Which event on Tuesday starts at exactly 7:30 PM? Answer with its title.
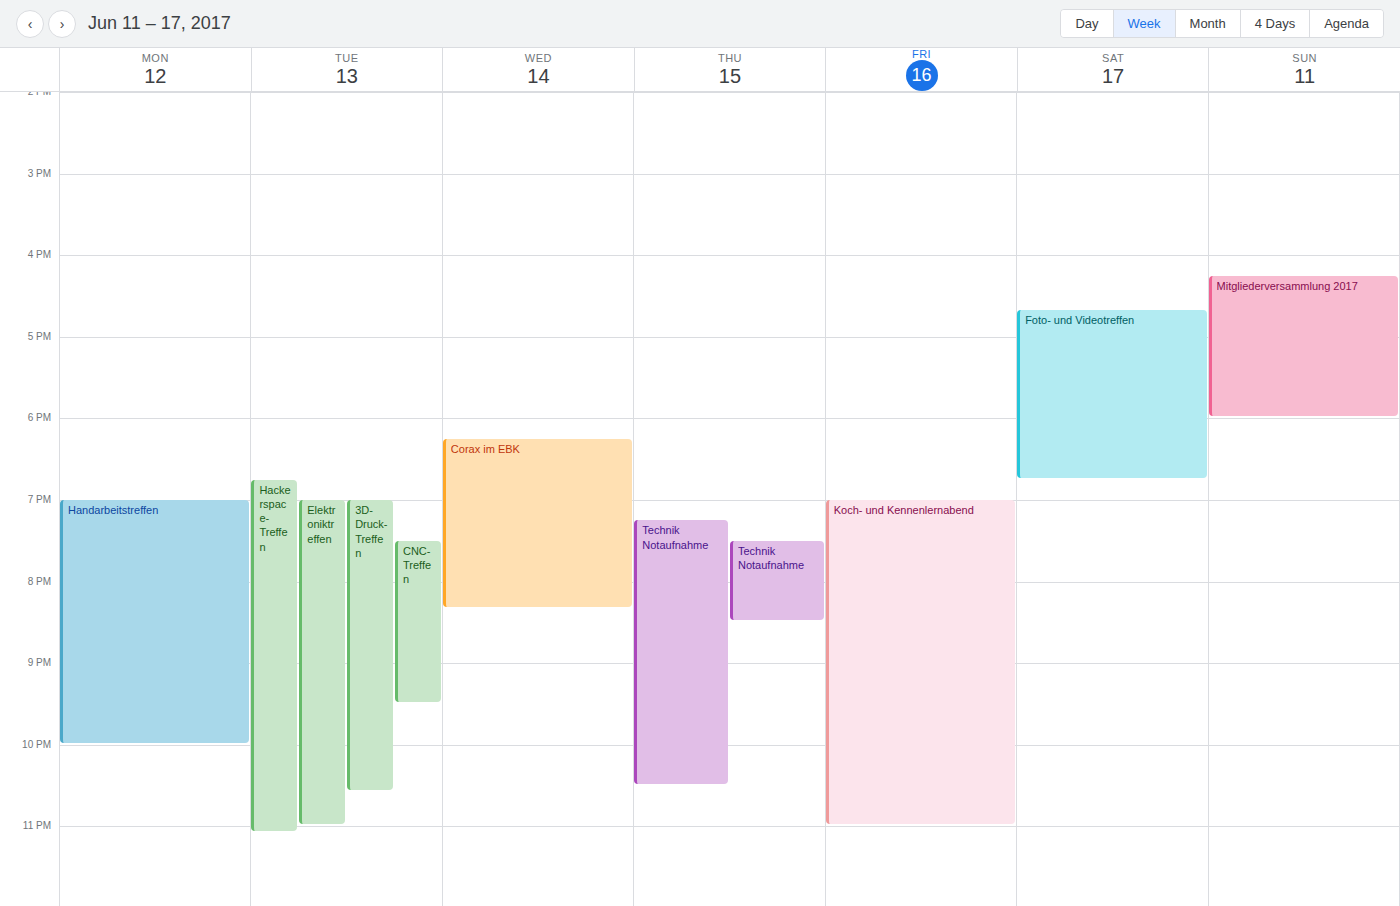
"CNC-Treffen"